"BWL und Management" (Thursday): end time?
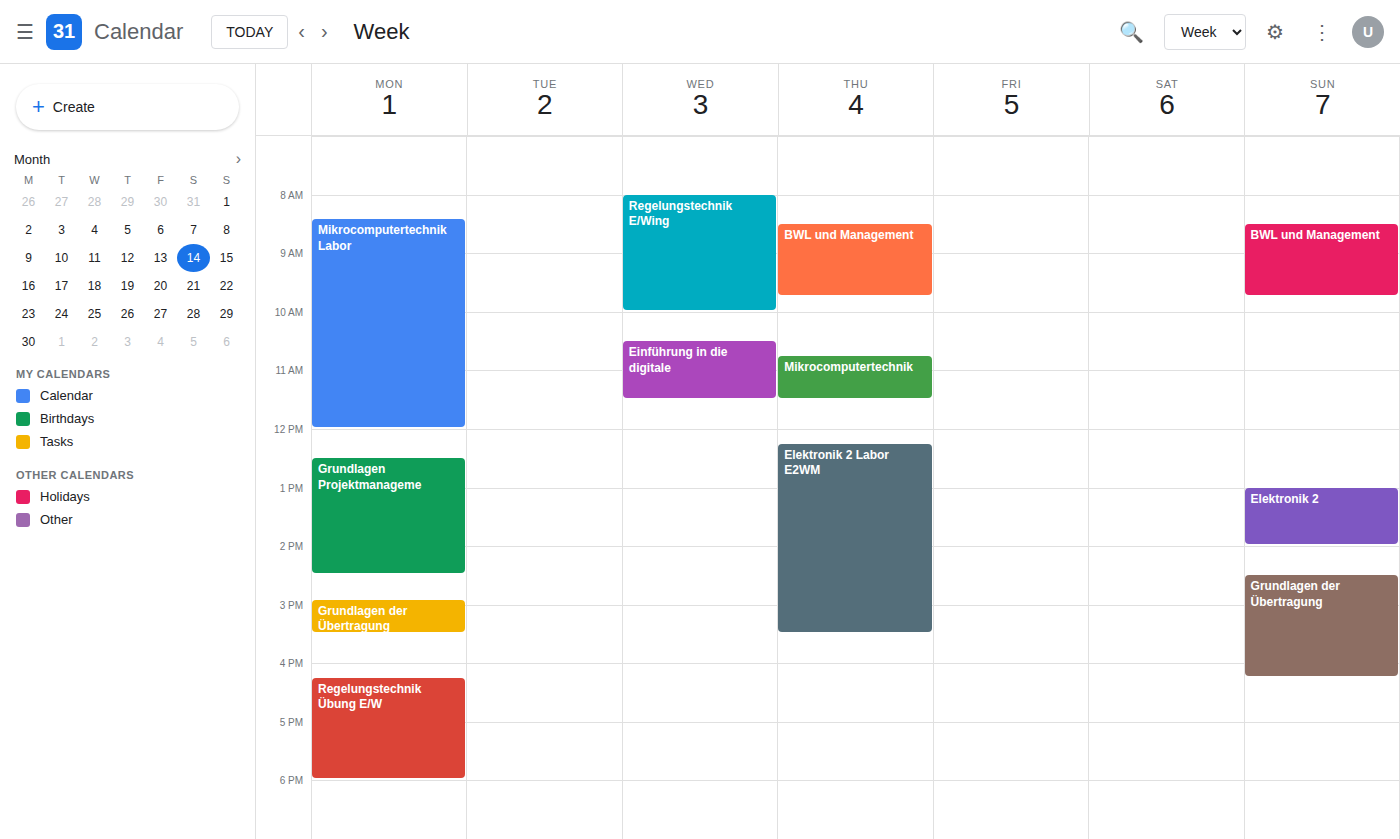
9:45 AM